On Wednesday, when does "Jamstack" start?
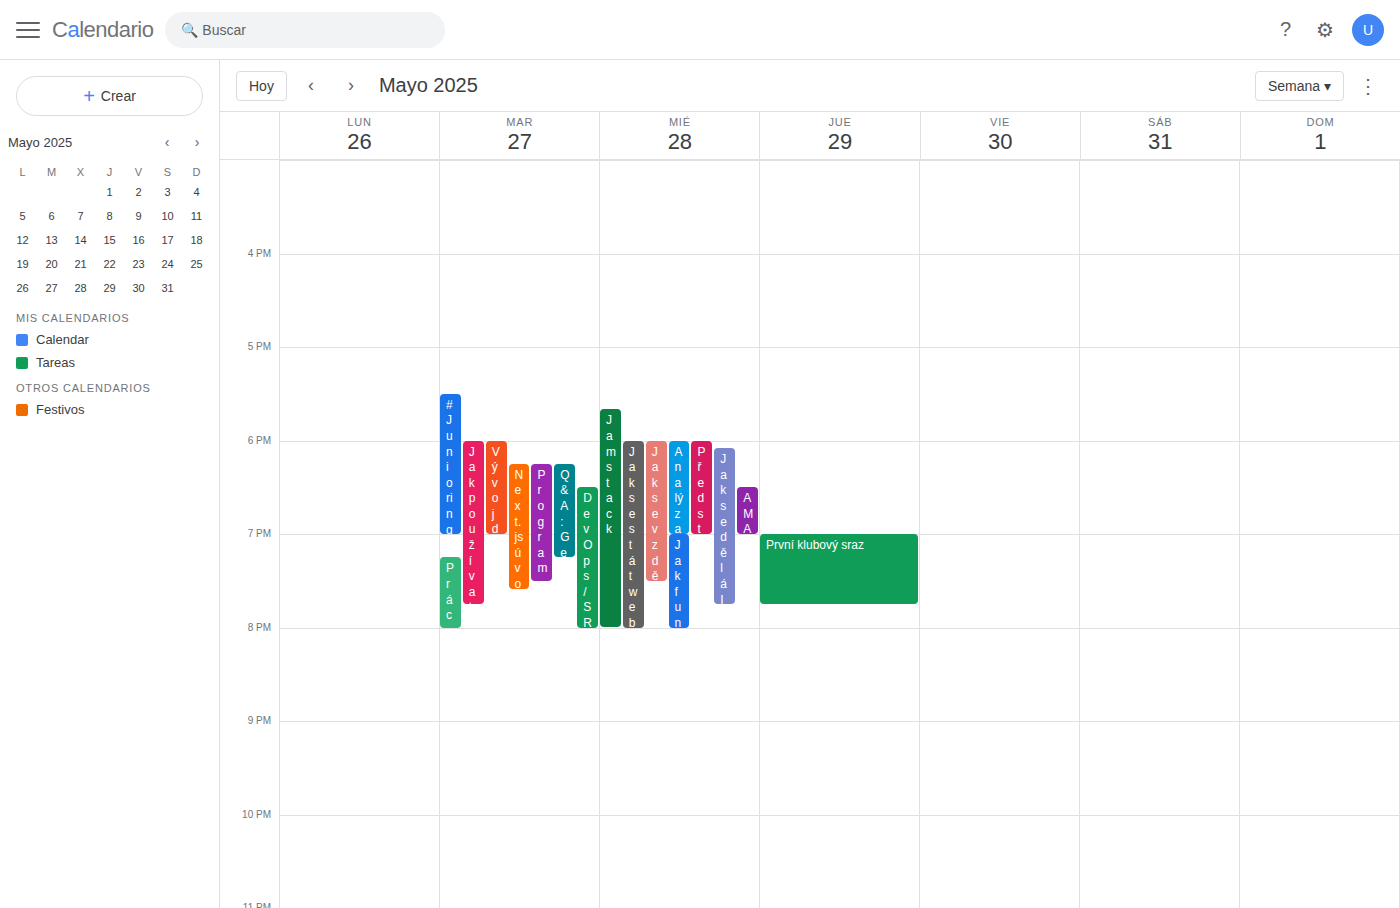
17:40